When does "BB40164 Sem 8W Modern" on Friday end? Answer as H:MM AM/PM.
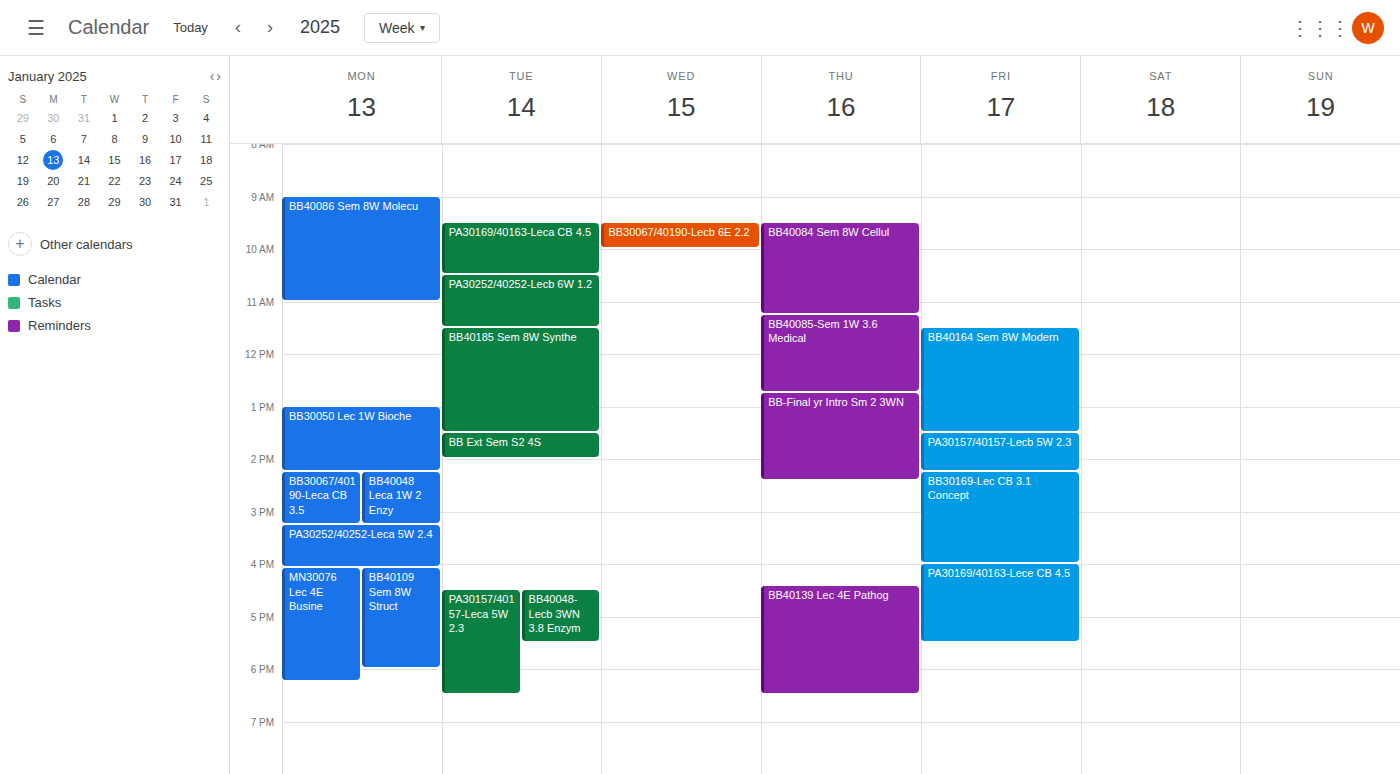
1:30 PM